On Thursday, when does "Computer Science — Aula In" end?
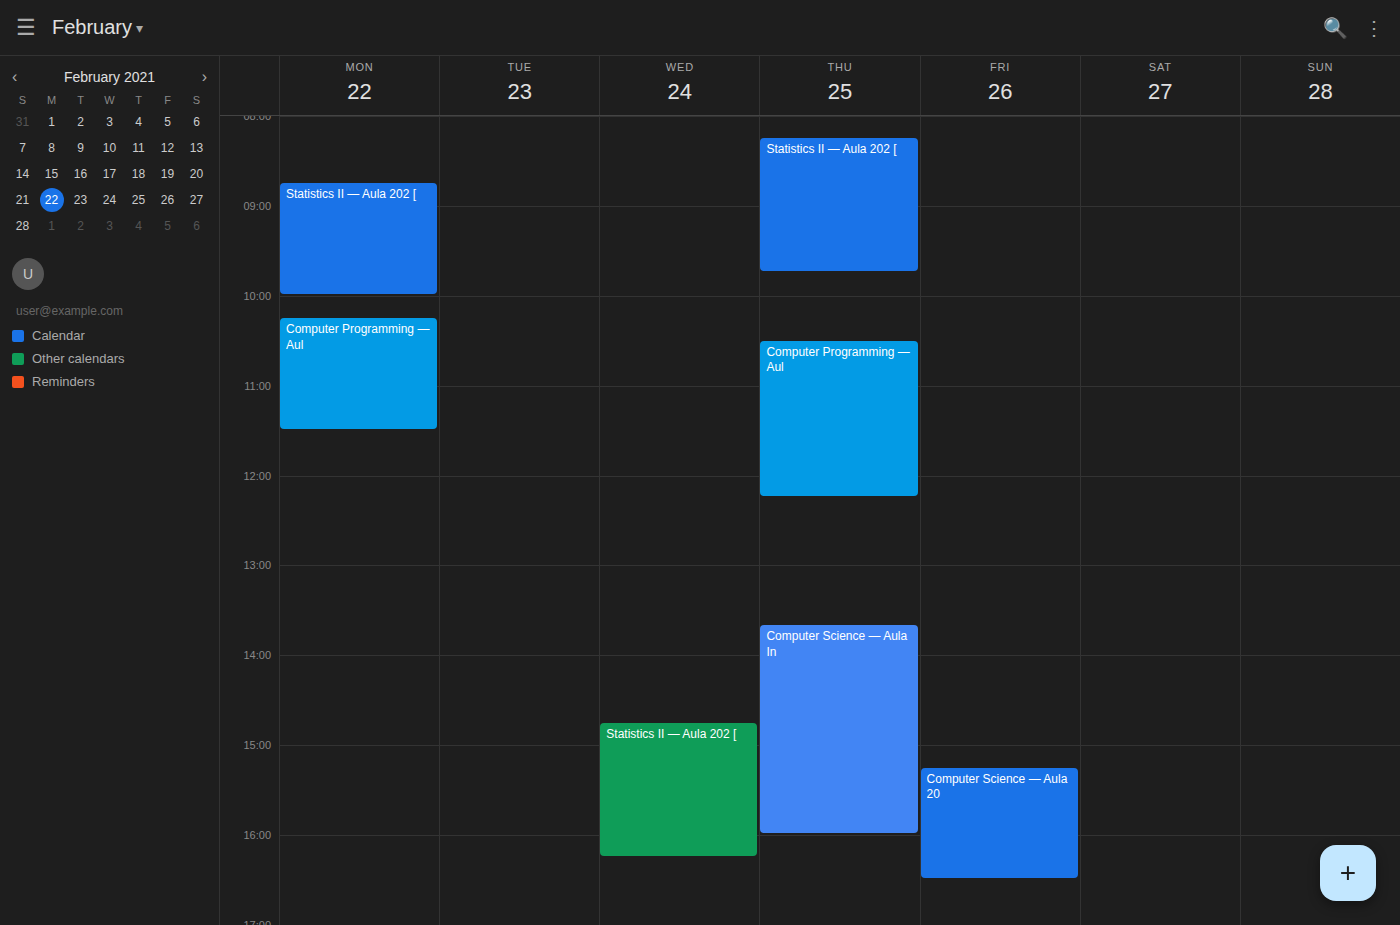
4:00 PM